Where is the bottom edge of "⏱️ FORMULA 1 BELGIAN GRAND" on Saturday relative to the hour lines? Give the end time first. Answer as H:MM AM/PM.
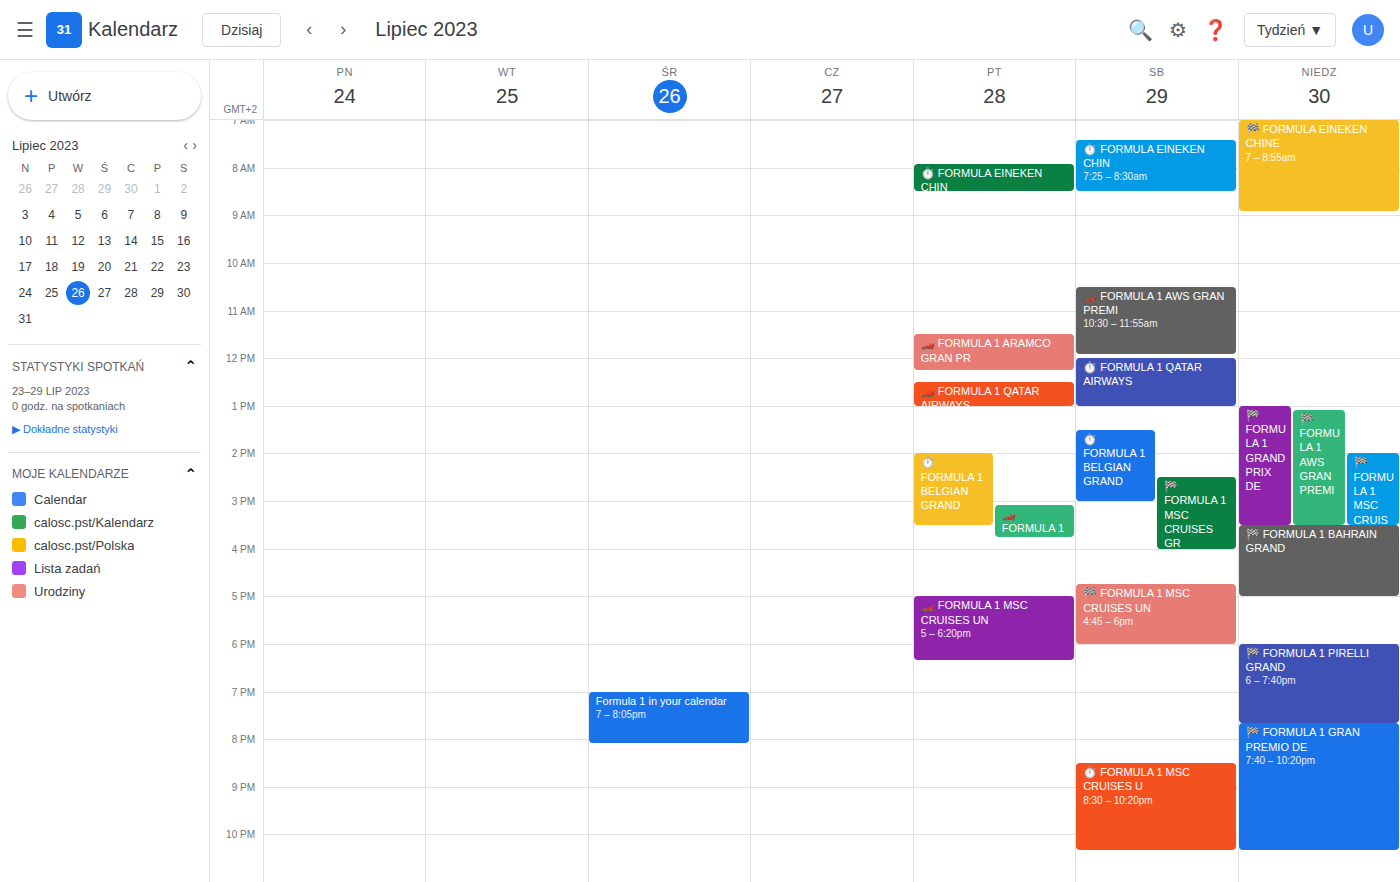
3:00 PM -- exactly on the 3 PM line.